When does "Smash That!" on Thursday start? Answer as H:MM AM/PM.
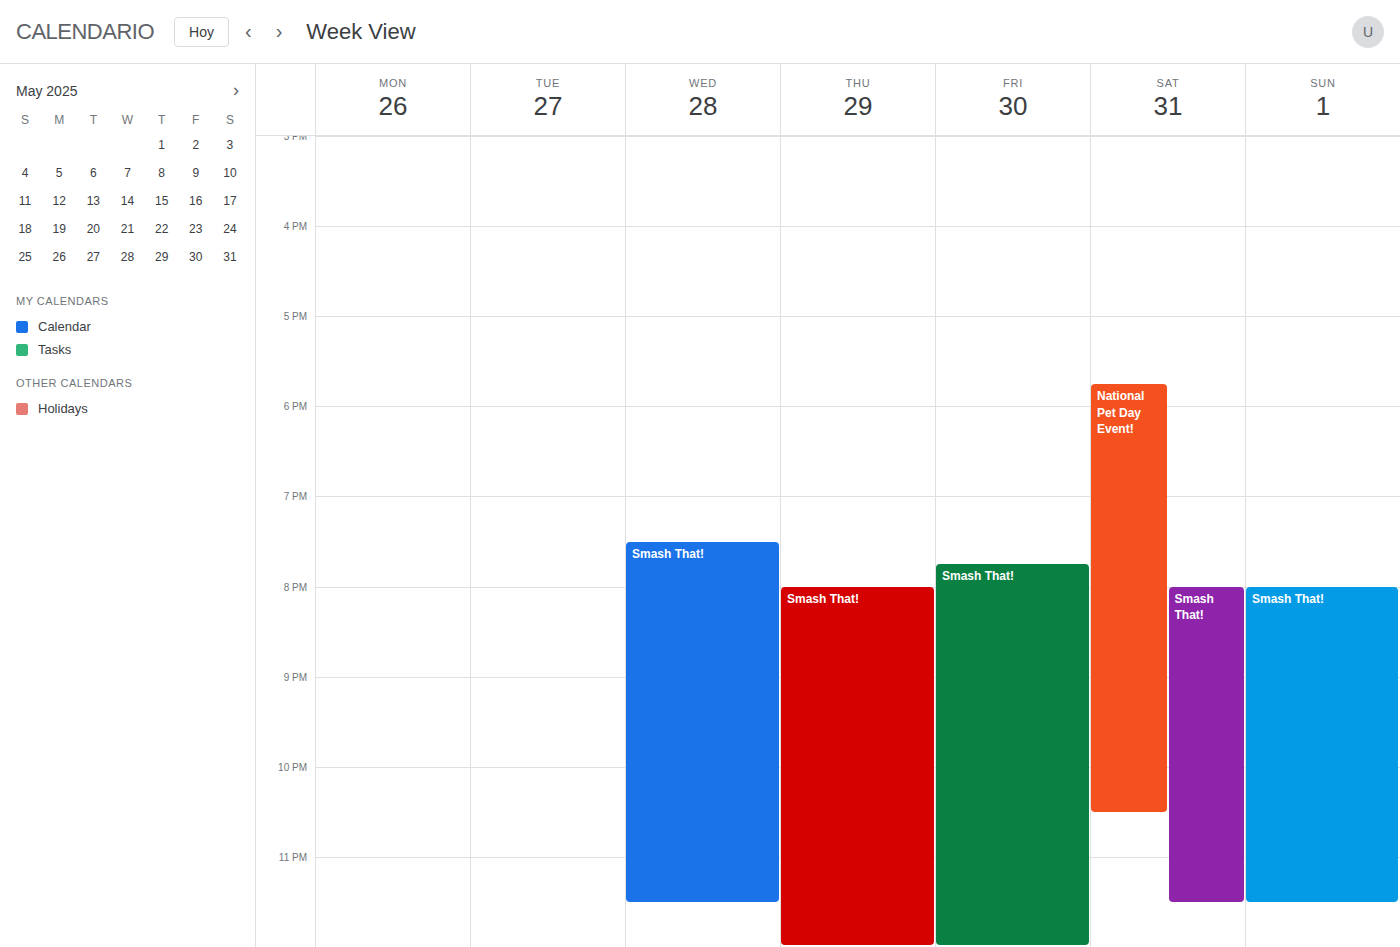
8:00 PM